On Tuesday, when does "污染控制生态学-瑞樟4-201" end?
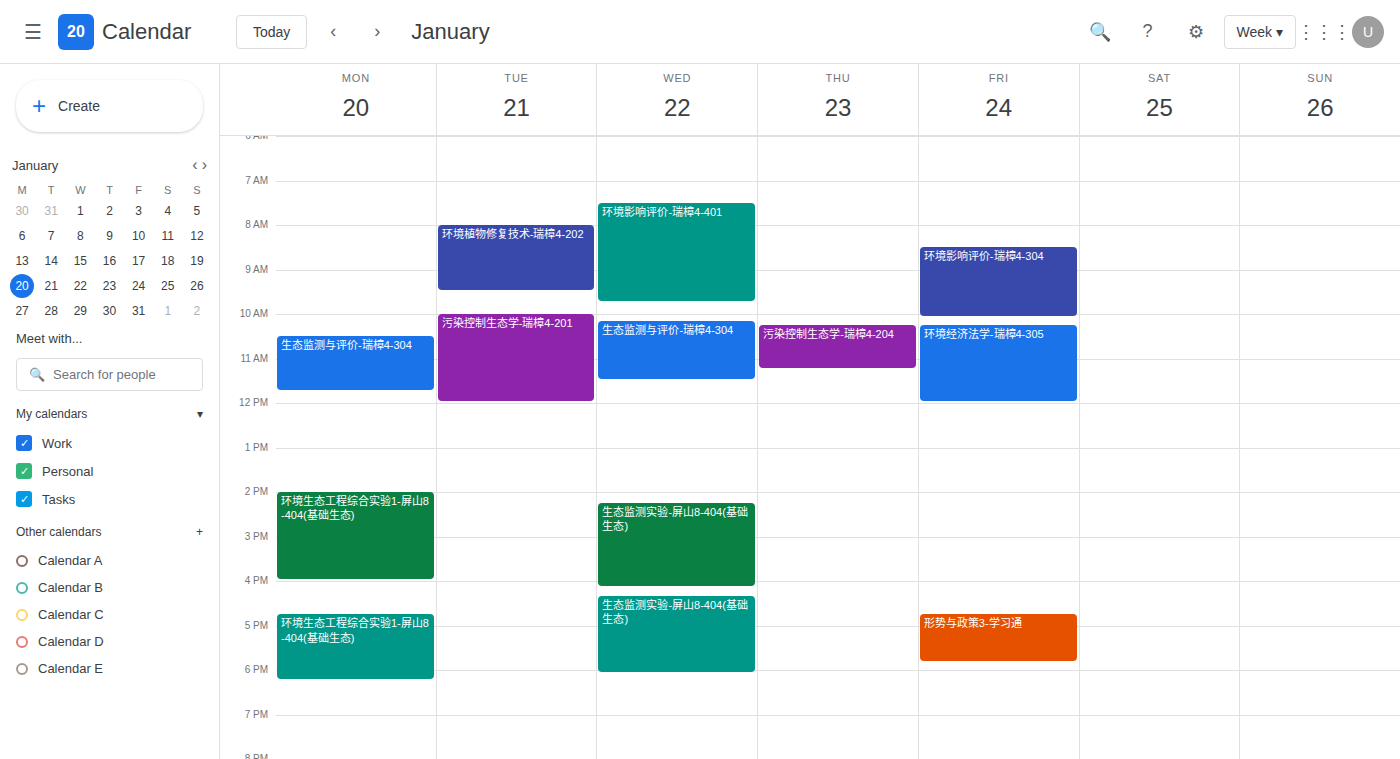
12:00 PM